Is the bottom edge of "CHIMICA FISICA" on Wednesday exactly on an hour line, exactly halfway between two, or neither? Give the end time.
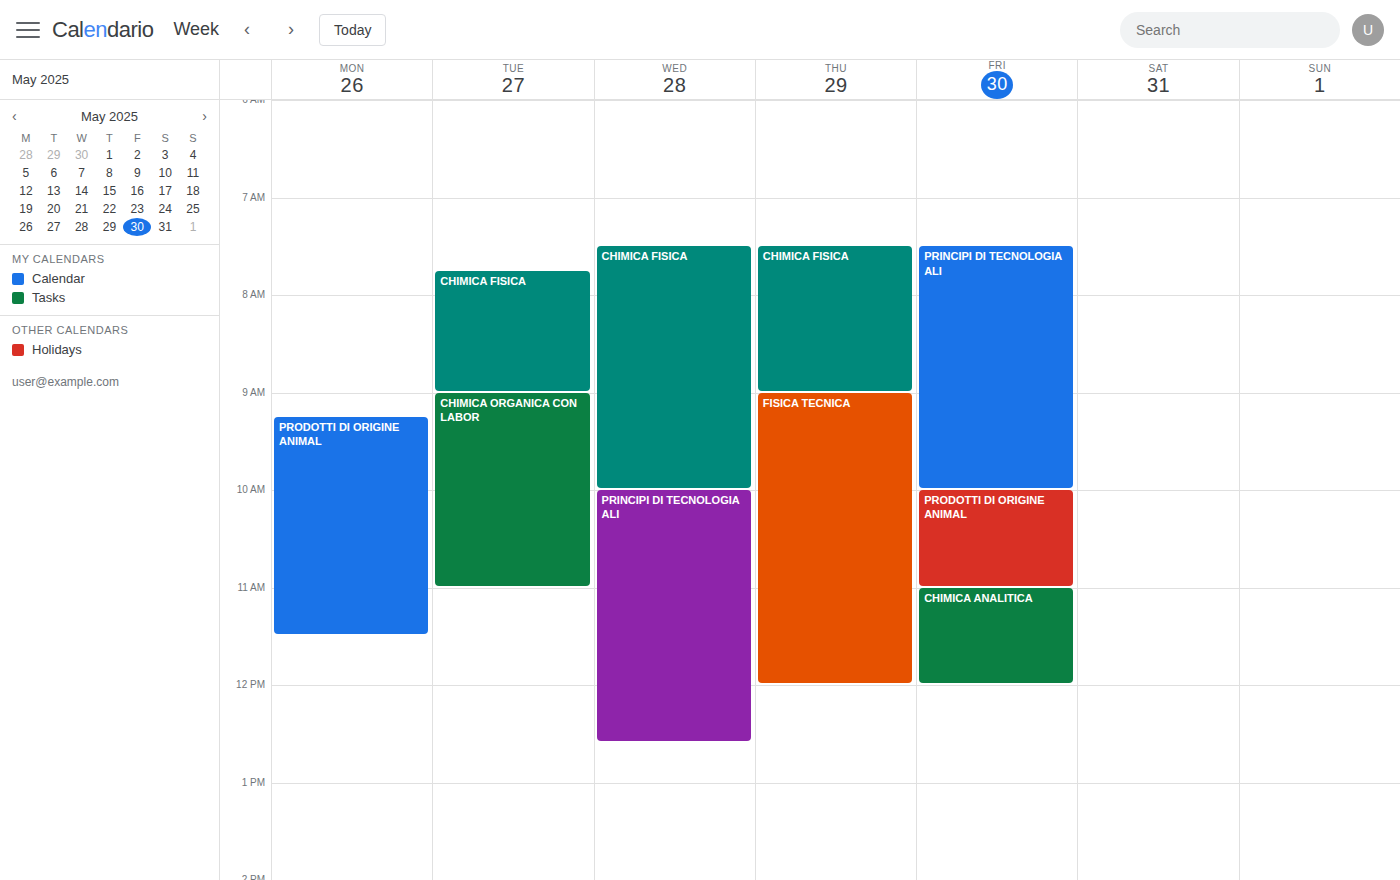
10:00 AM -- exactly on the 10 AM line.